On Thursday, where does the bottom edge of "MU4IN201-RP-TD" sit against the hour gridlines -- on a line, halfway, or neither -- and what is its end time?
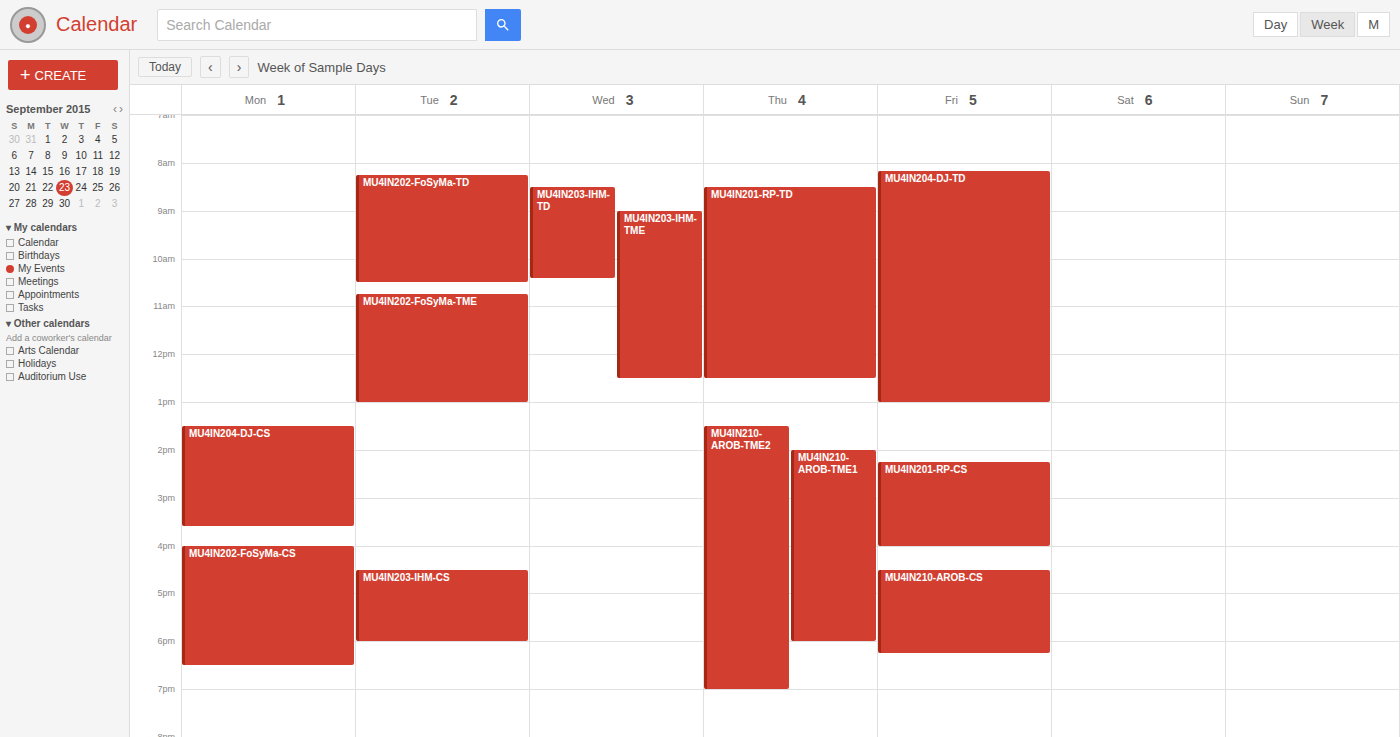
12:30 PM -- halfway between the 12 PM and 1 PM lines.